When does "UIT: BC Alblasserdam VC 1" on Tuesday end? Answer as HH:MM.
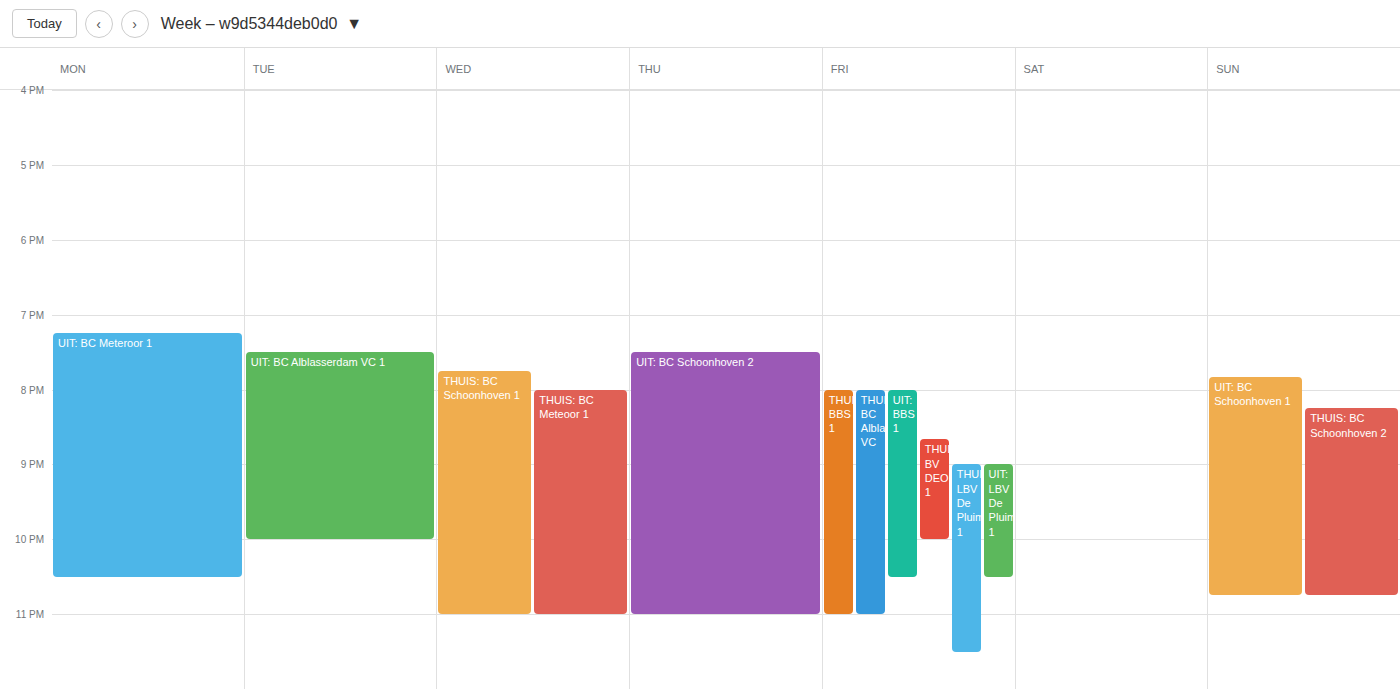
22:00